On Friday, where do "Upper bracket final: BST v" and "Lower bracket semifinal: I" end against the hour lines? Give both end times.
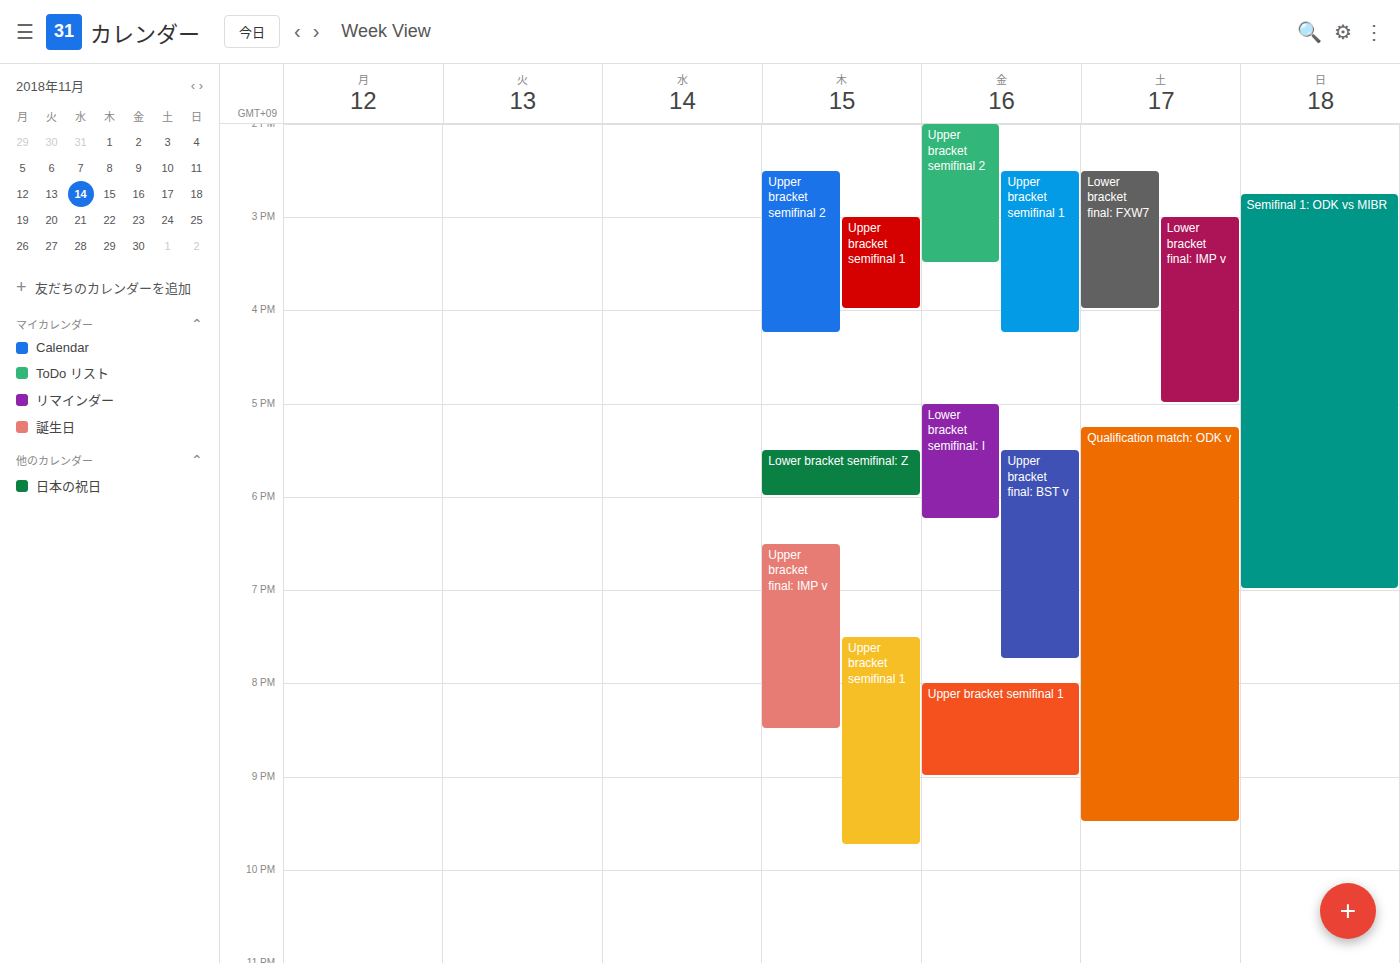
"Upper bracket final: BST v": 7:45 PM, neither: three quarters of the way from the 7 PM line to the 8 PM line. "Lower bracket semifinal: I": 6:15 PM, neither: a quarter of the way from the 6 PM line to the 7 PM line.